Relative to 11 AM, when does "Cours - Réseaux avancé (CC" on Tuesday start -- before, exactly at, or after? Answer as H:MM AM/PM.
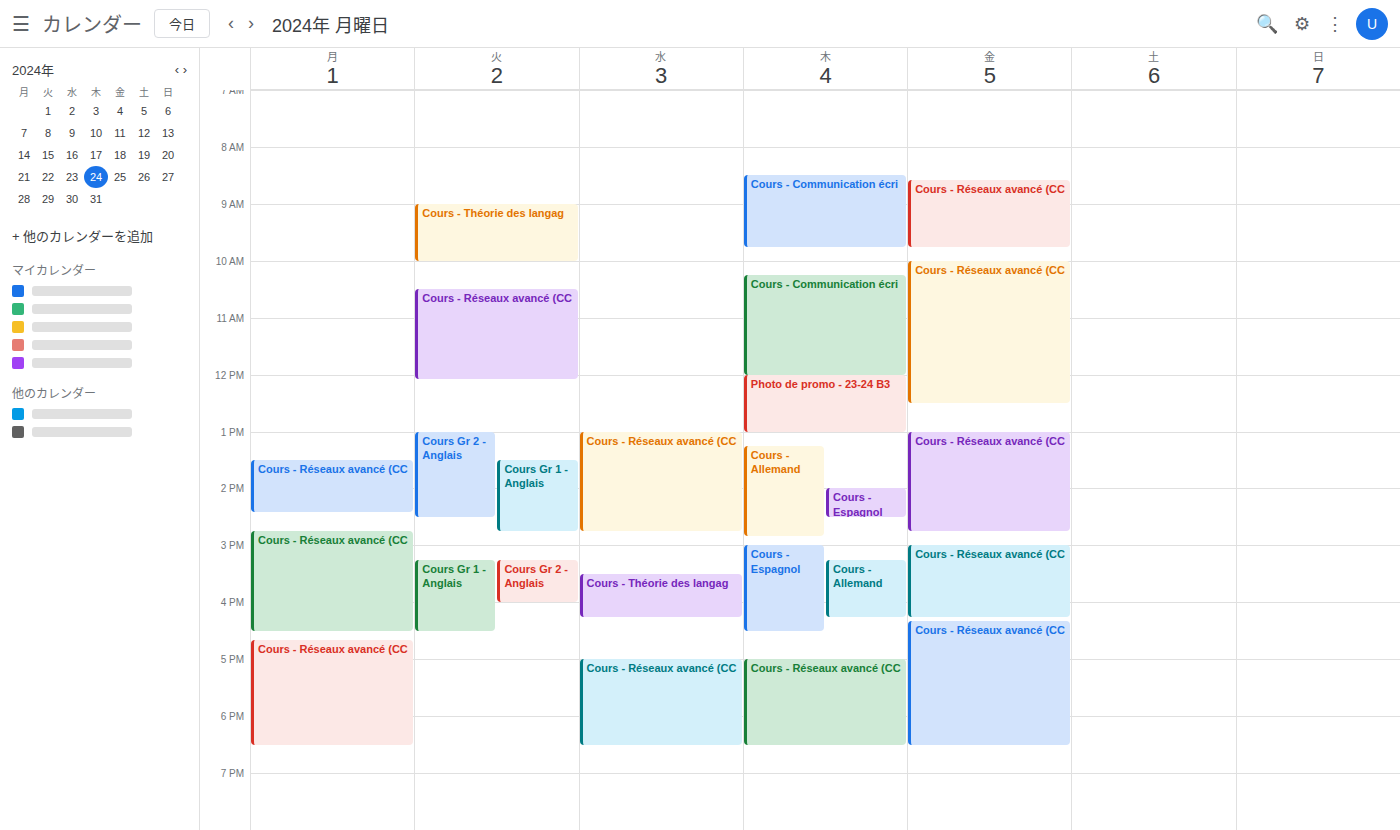
10:30 AM -- before 11 AM, 30 minutes above the 11 AM line.